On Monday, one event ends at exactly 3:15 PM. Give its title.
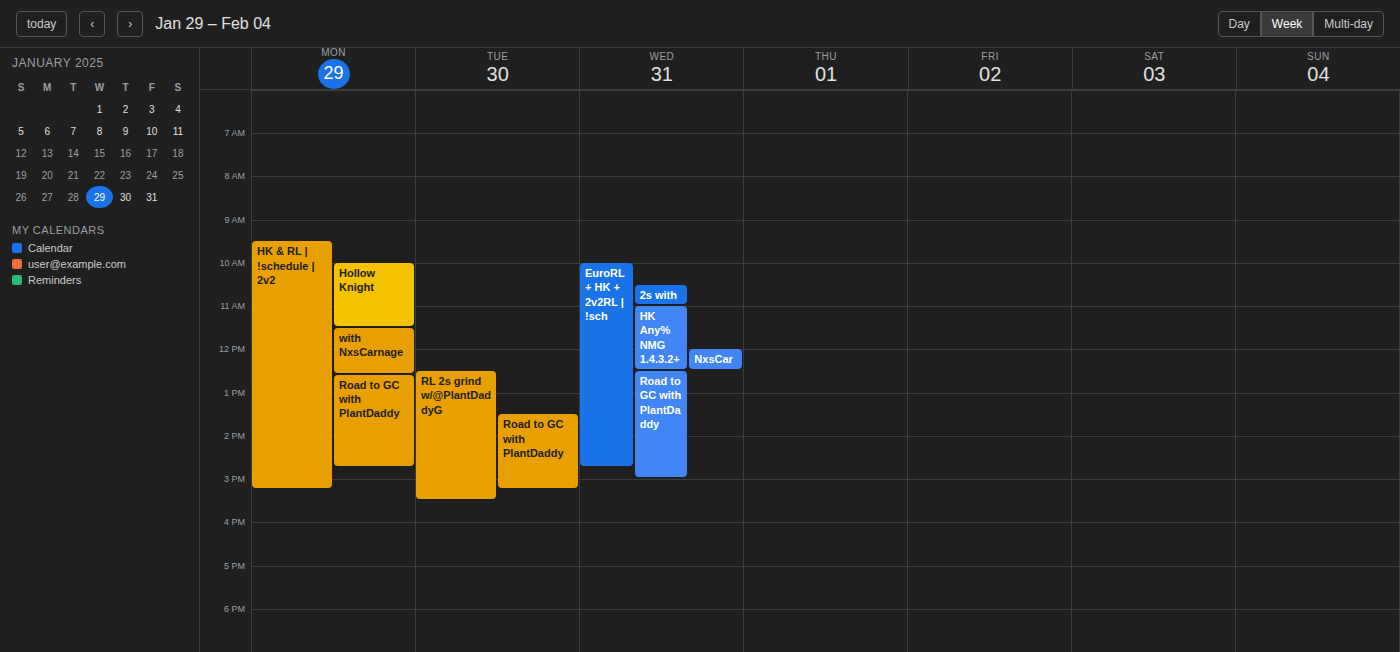
"HK & RL | !schedule | 2v2"